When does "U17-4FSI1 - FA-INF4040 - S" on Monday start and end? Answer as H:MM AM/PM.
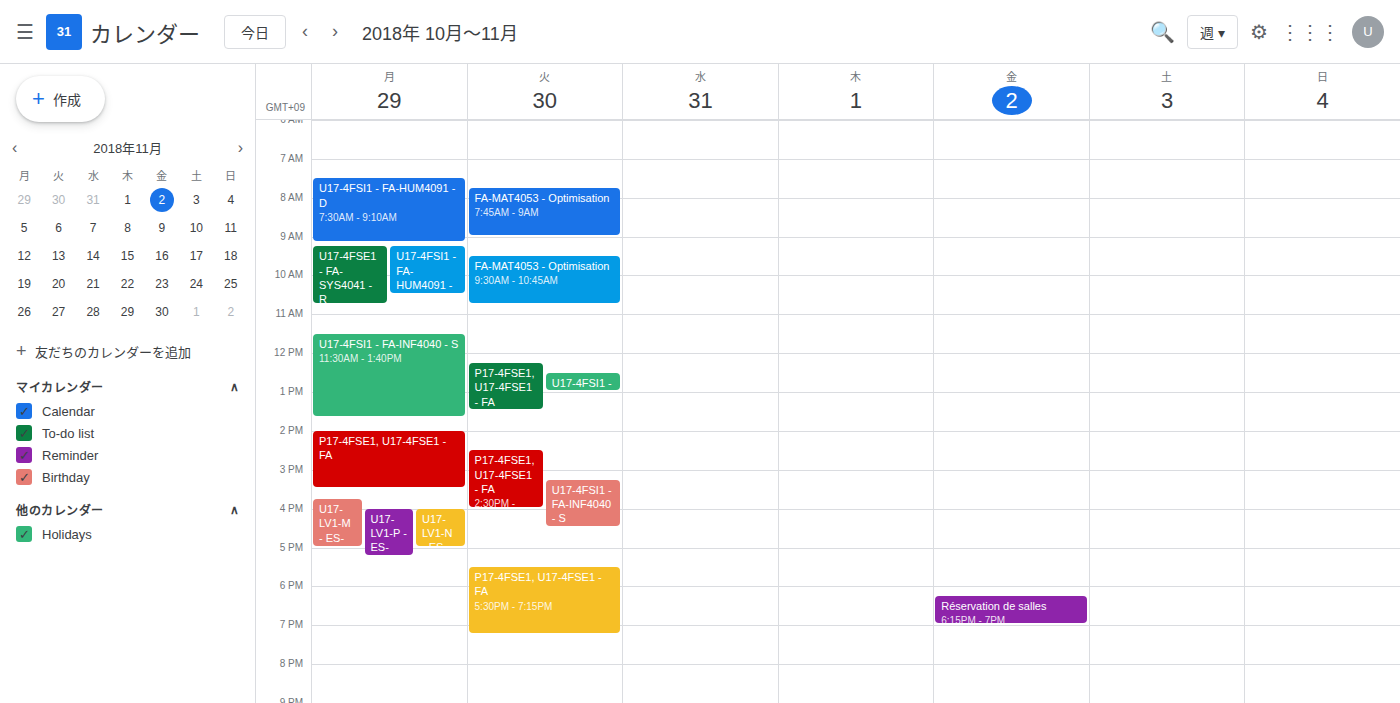
11:30 AM to 1:40 PM